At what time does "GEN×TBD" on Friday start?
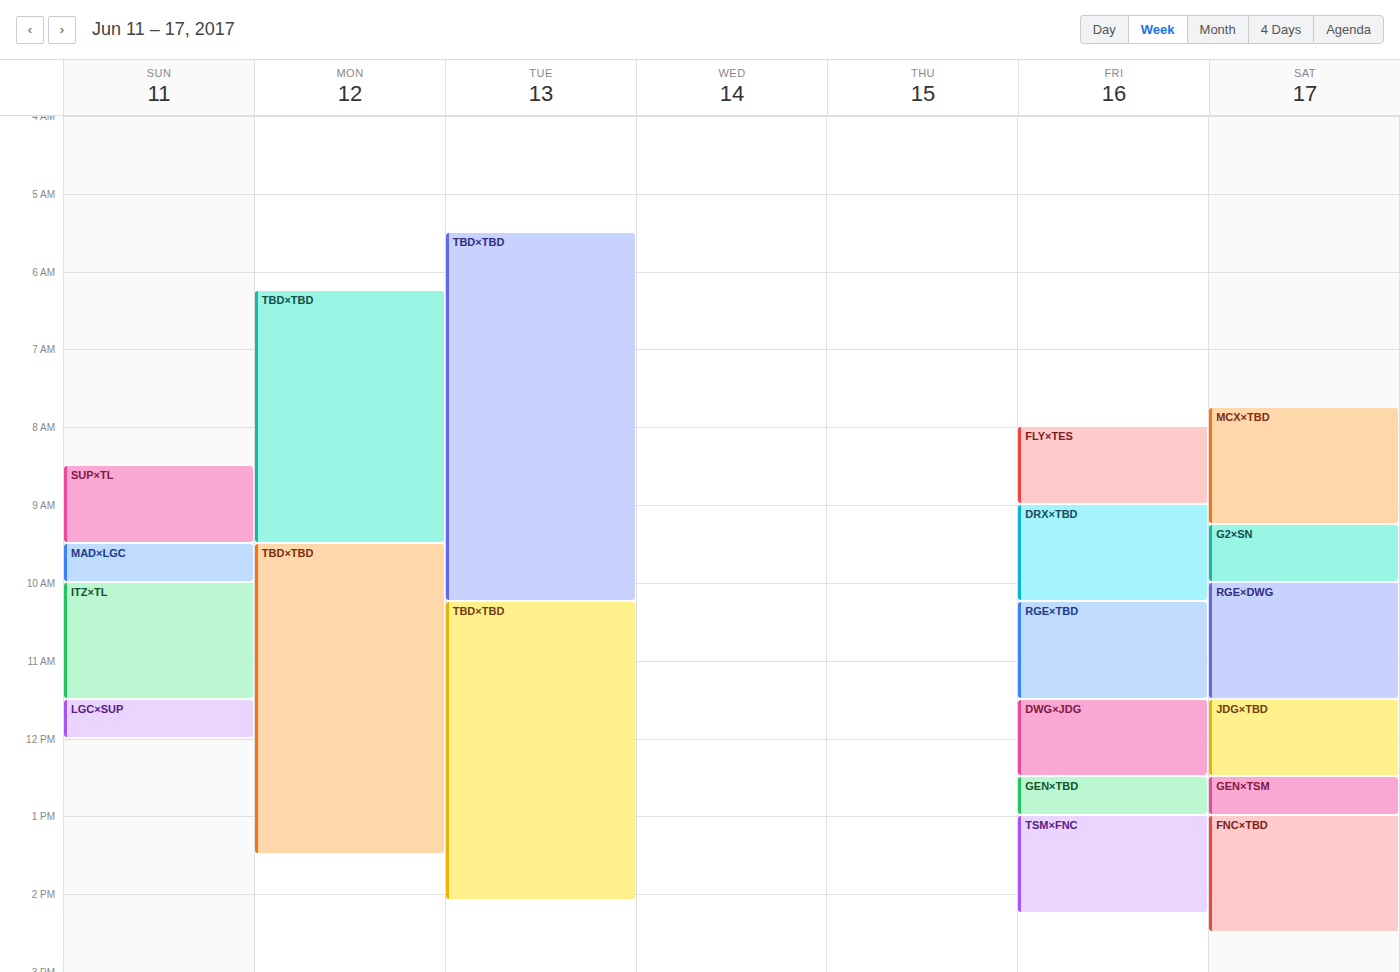
12:30 PM